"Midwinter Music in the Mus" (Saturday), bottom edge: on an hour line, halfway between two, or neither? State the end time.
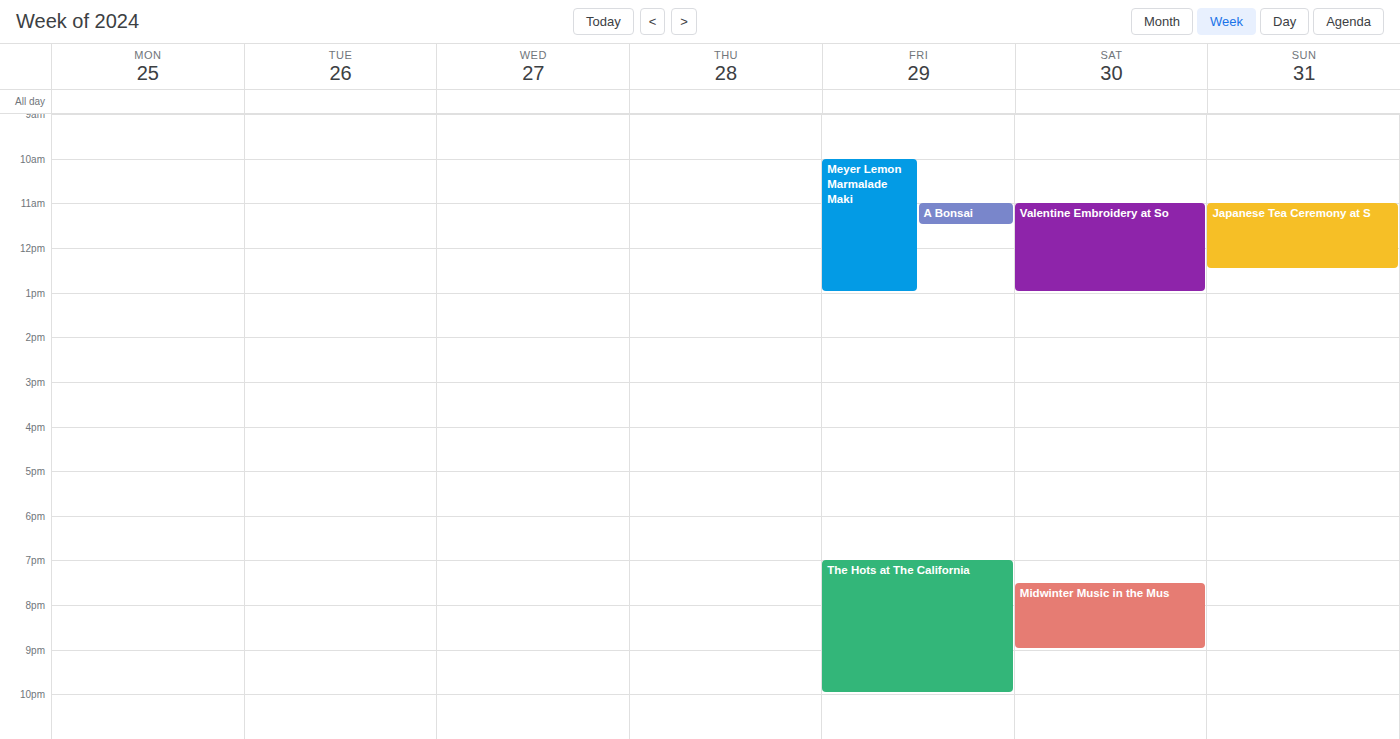
9:00 PM -- exactly on the 9 PM line.